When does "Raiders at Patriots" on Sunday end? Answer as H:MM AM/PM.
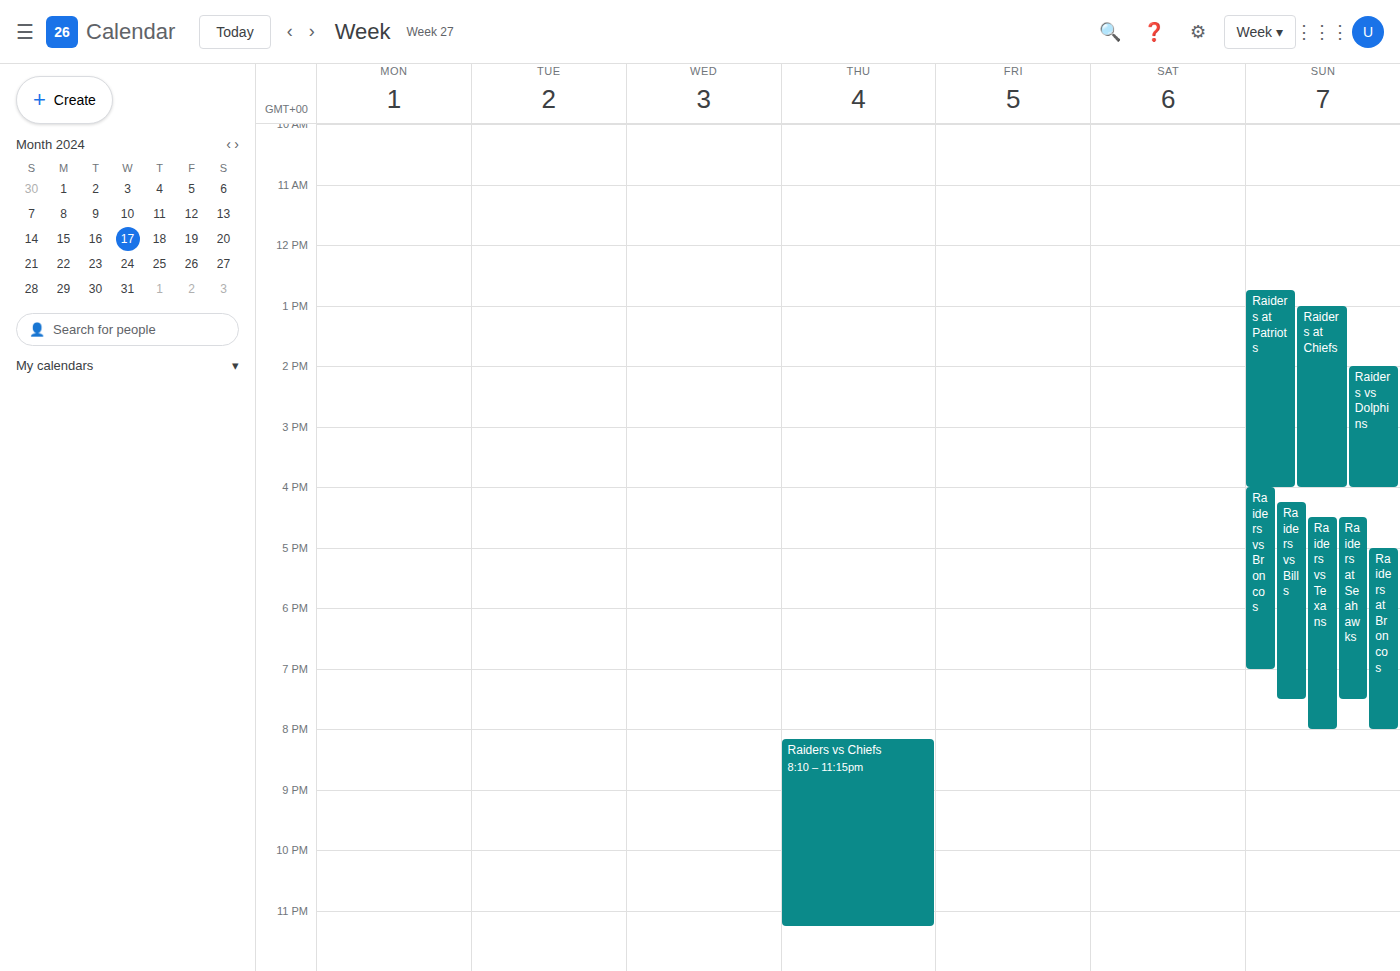
4:00 PM